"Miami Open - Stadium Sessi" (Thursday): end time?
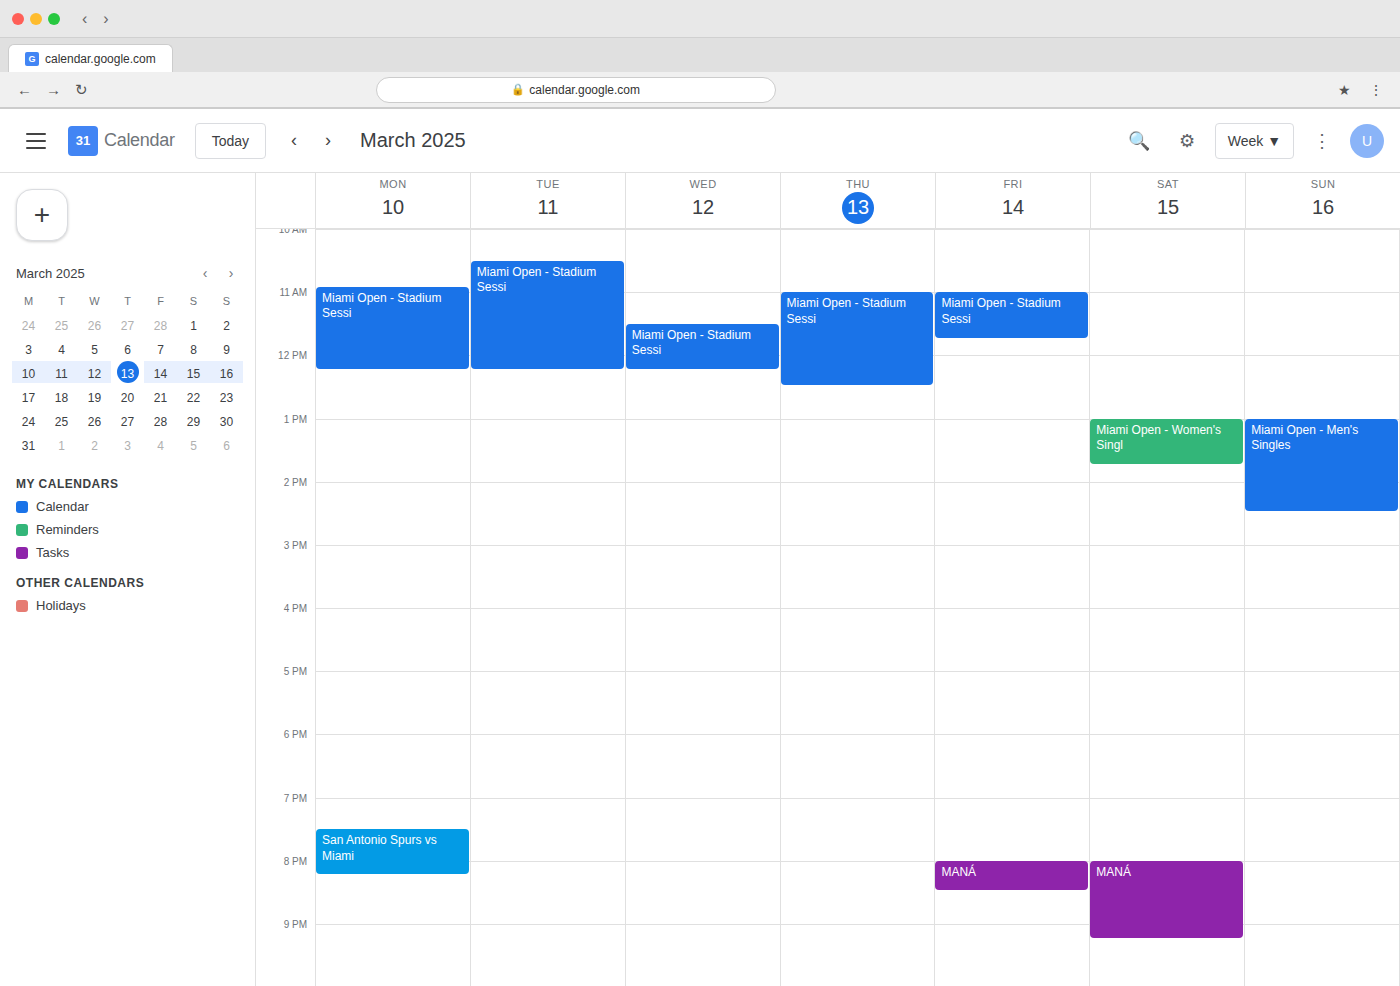
12:30 PM